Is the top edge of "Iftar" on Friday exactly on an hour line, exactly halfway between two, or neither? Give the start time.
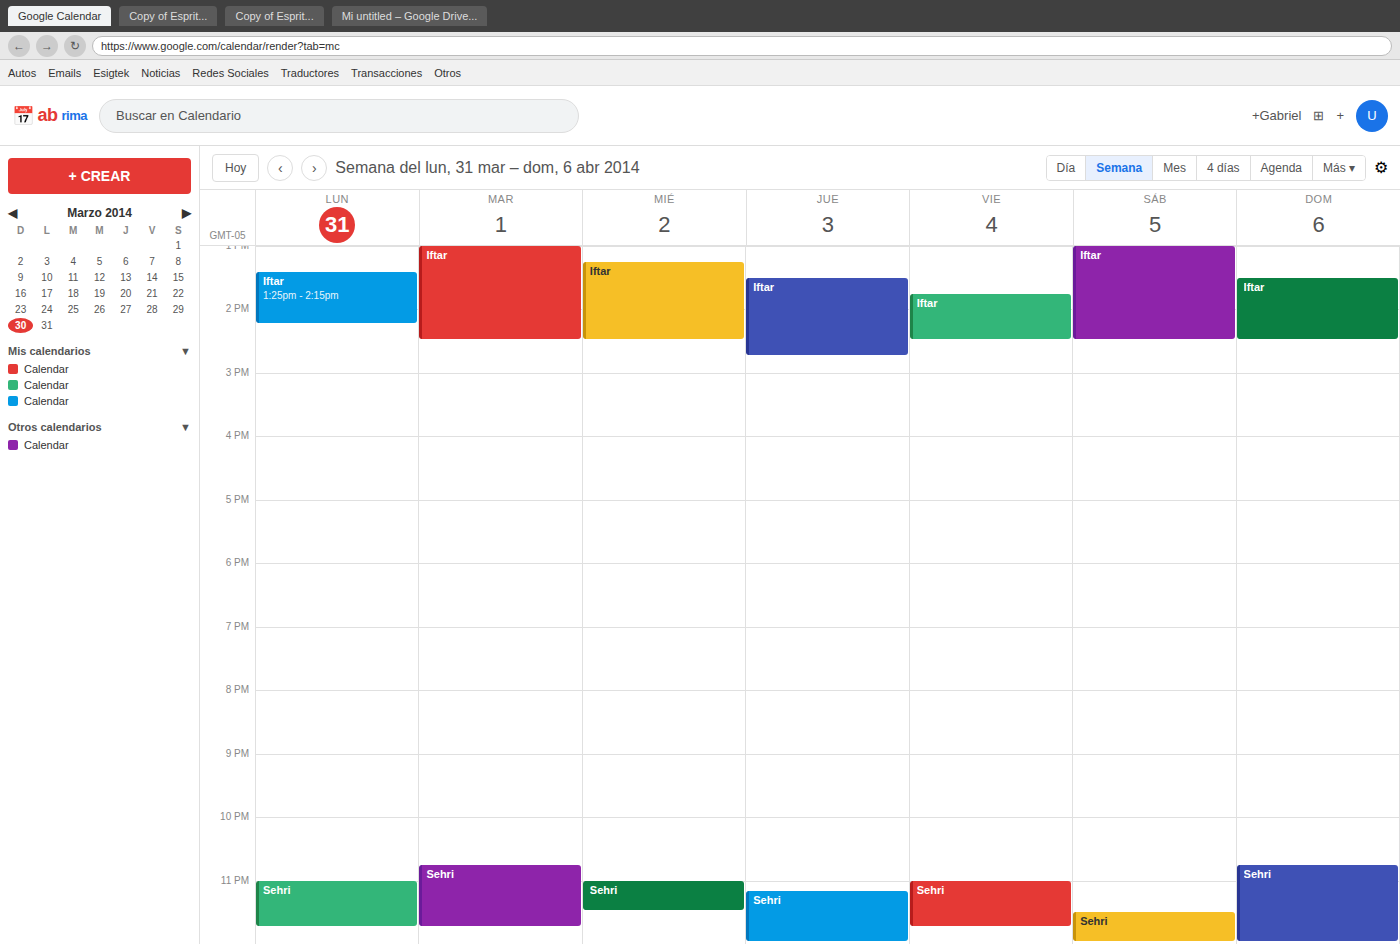
13:45 -- neither: three quarters of the way from the 13:00 line to the 14:00 line.